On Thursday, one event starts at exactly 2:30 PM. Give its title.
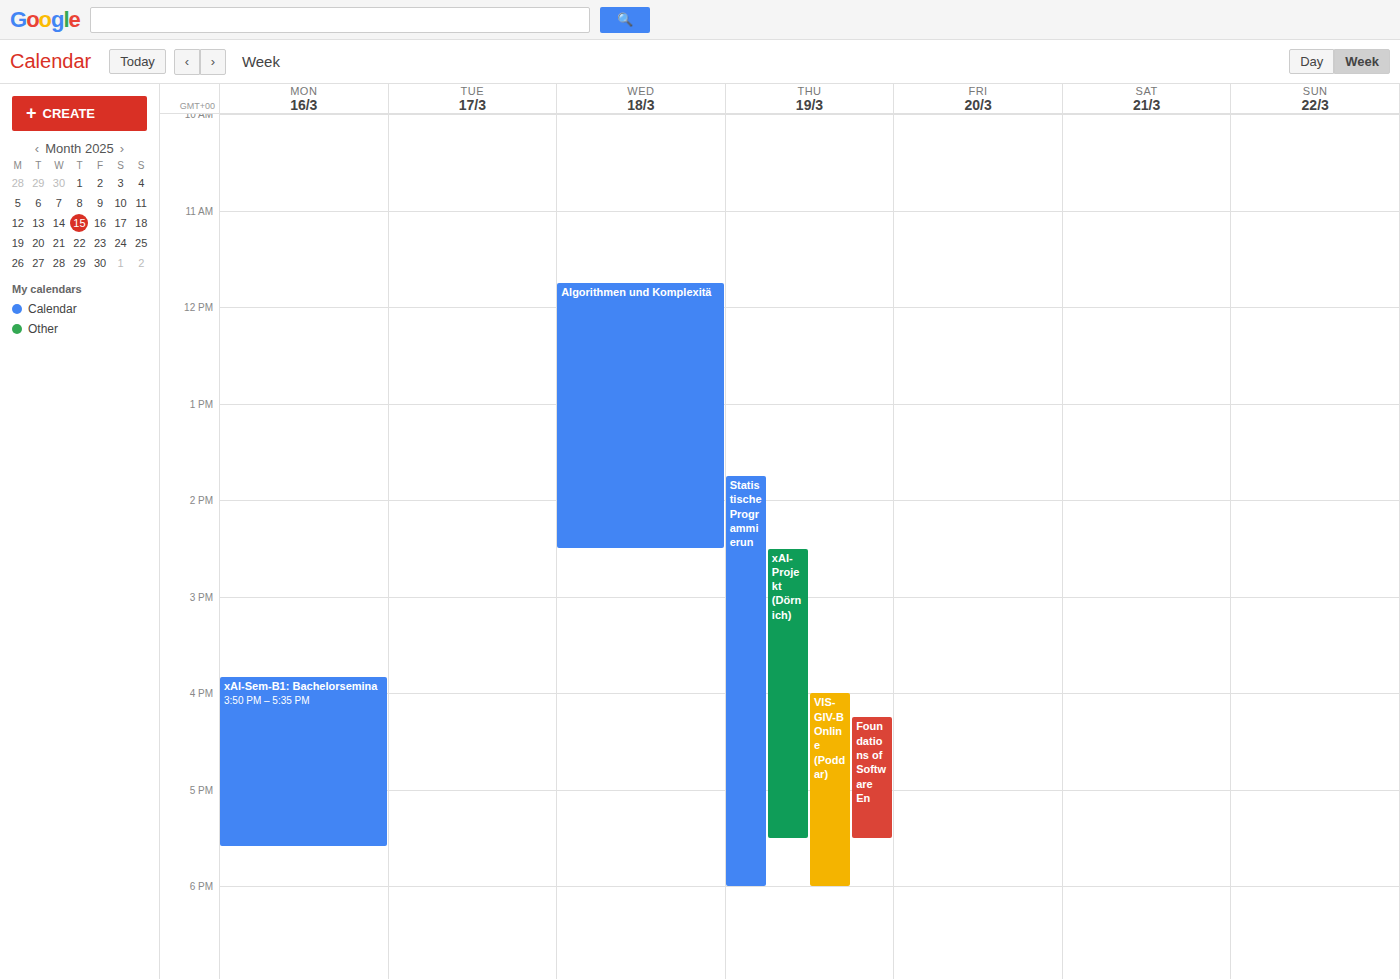
"xAI-Projekt (Dörnich)"